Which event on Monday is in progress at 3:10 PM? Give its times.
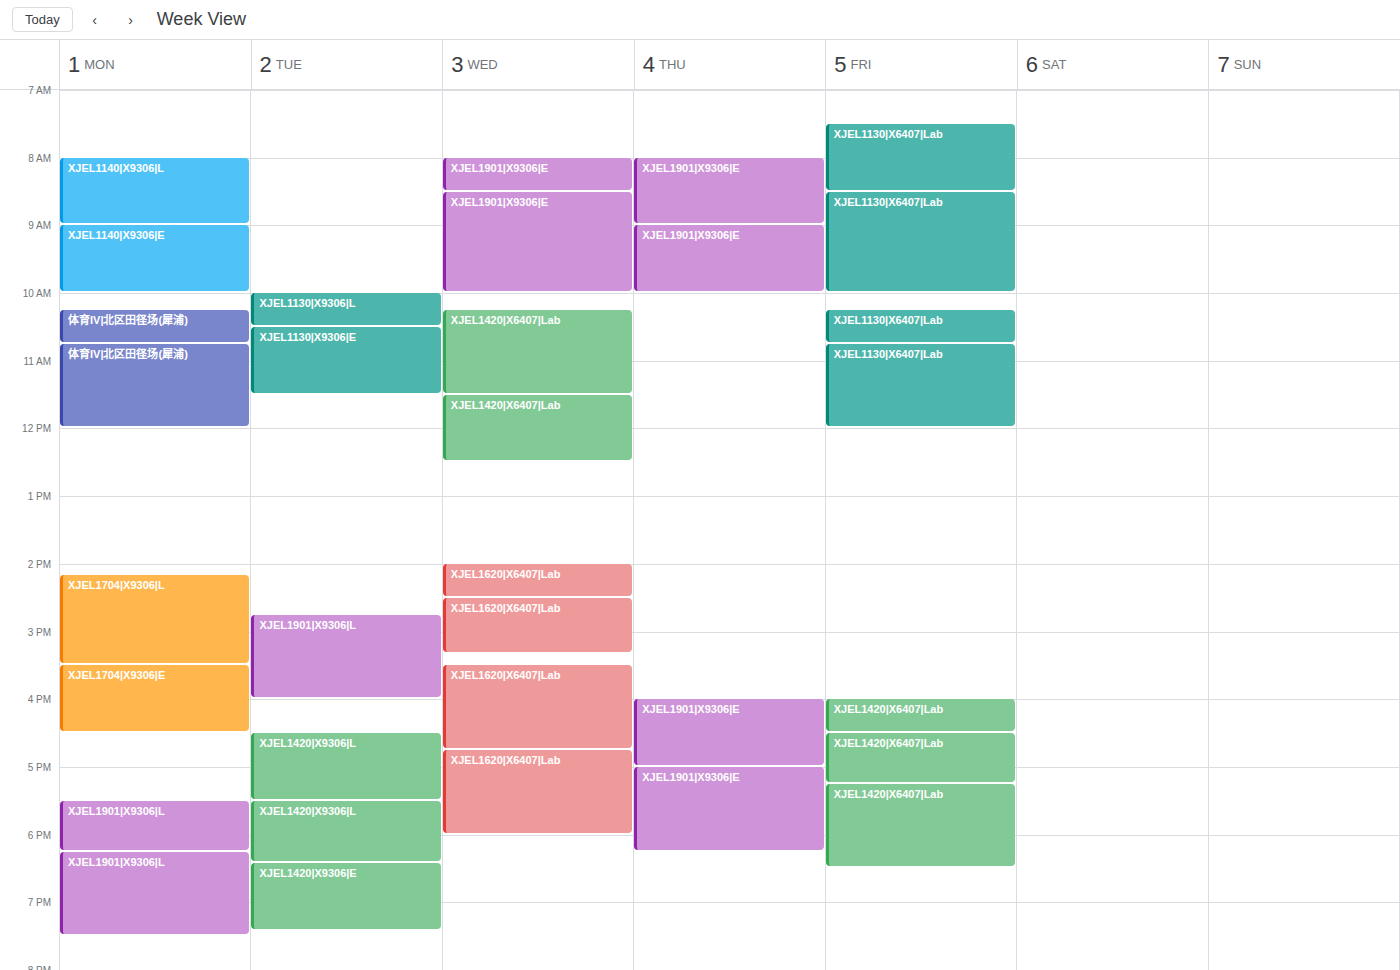
"XJEL1704|X9306|L", 2:10 PM to 3:30 PM